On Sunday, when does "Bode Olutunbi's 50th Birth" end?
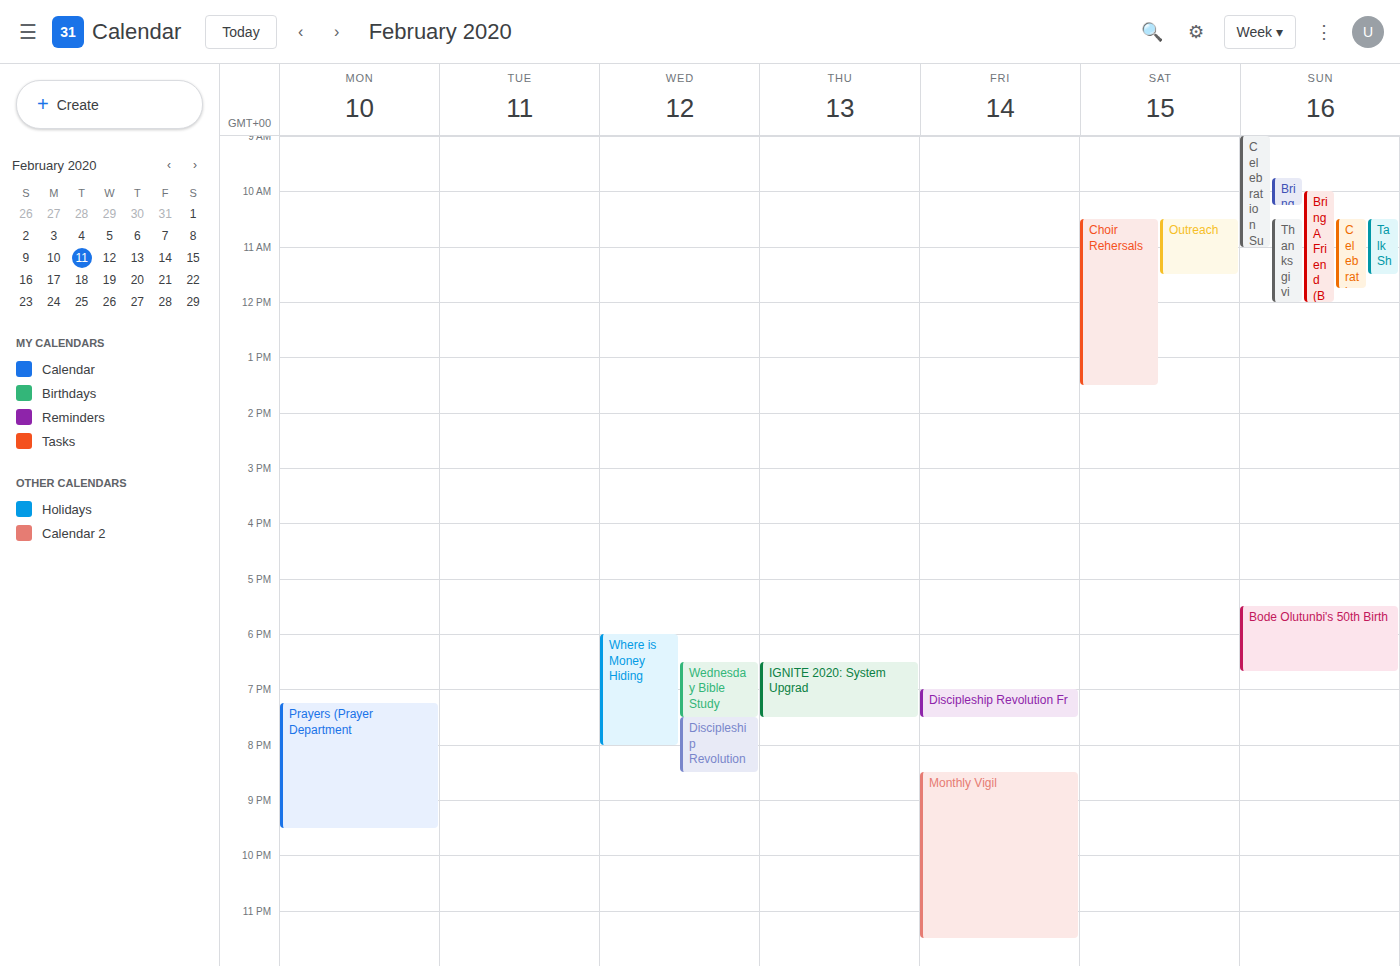
6:40 PM